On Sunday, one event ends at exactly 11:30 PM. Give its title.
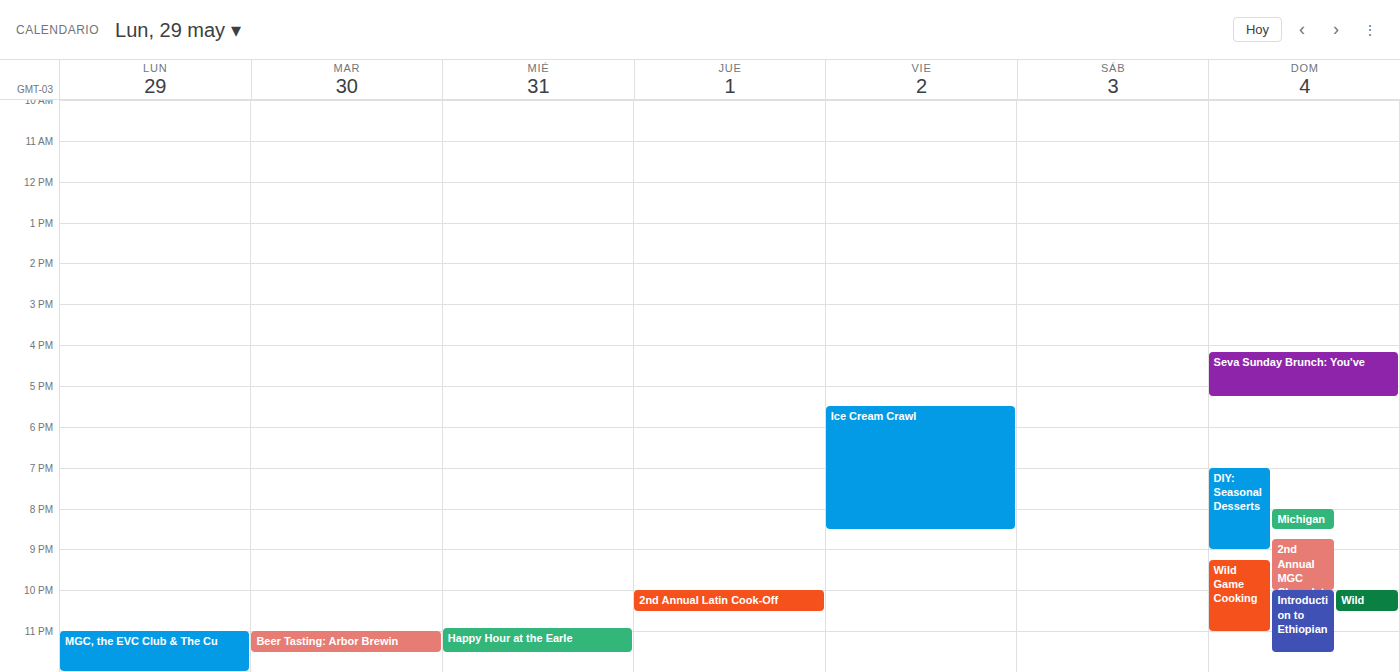
"Introduction to Ethiopian"